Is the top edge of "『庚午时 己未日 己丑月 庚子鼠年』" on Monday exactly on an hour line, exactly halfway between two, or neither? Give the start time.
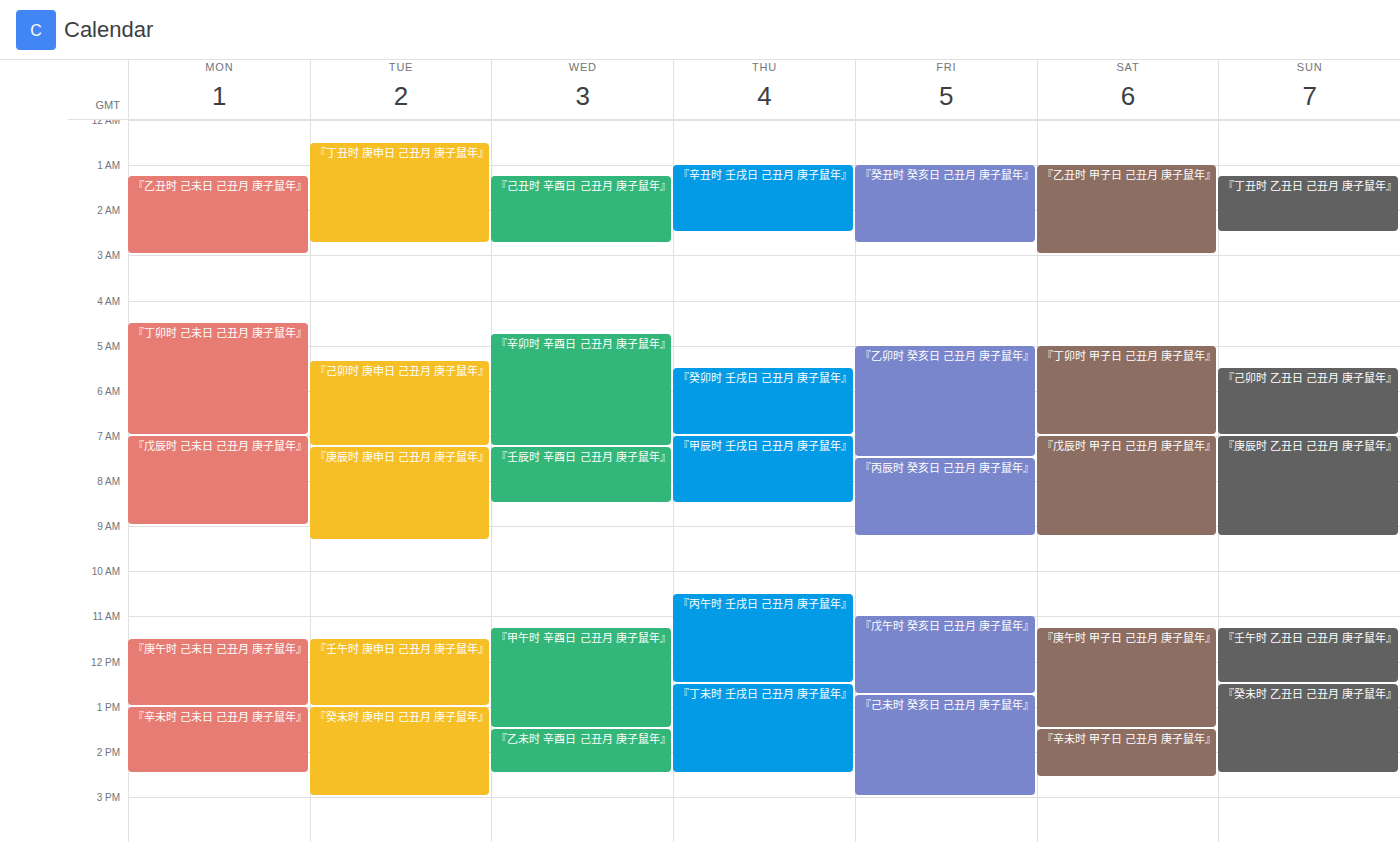
11:30 AM -- halfway between the 11 AM and 12 PM lines.